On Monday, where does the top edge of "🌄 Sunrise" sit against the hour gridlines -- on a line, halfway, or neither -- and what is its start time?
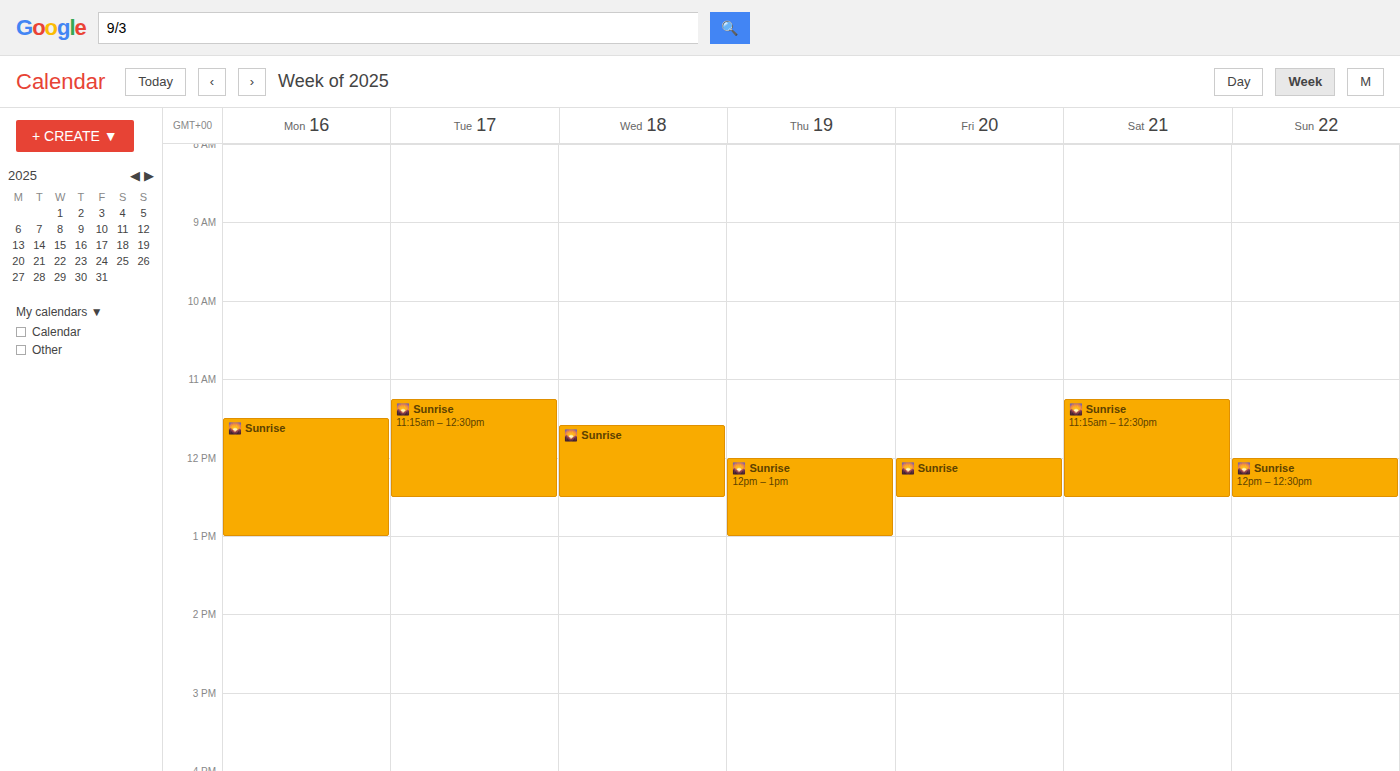
11:30 AM -- halfway between the 11 AM and 12 PM lines.